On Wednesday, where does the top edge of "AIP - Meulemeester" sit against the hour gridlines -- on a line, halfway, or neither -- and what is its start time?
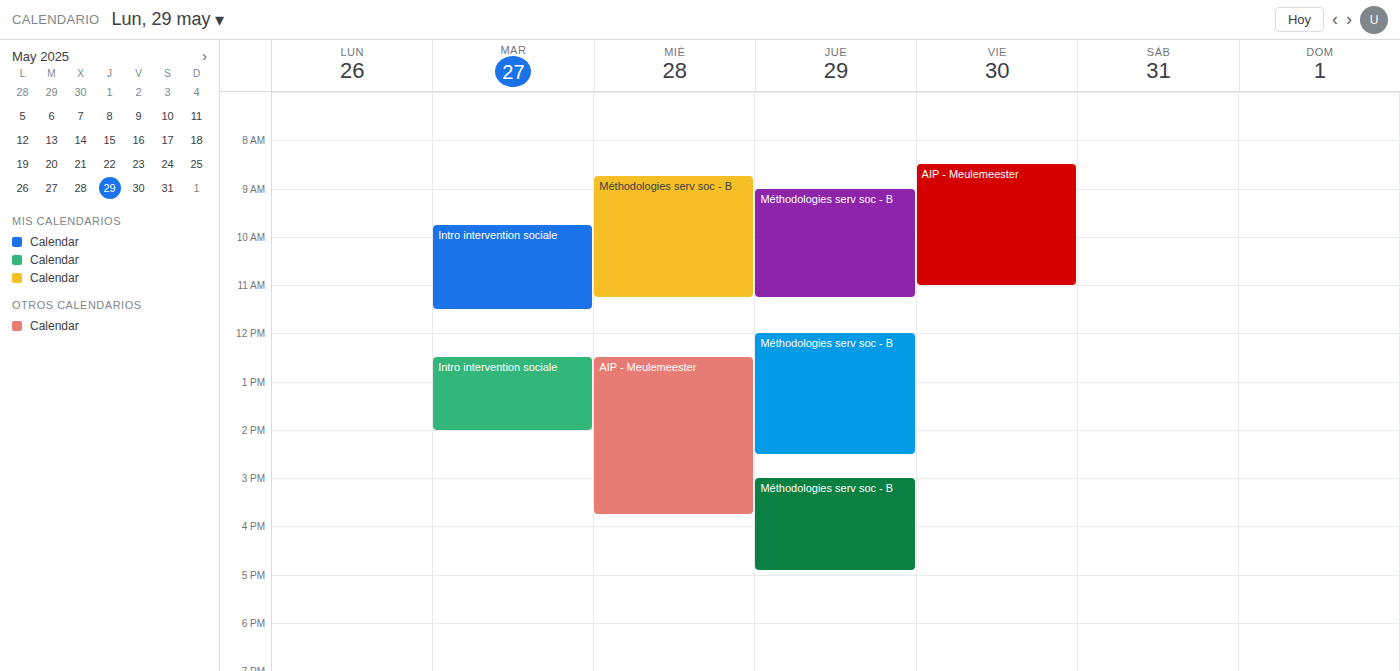
12:30 PM -- halfway between the 12 PM and 1 PM lines.